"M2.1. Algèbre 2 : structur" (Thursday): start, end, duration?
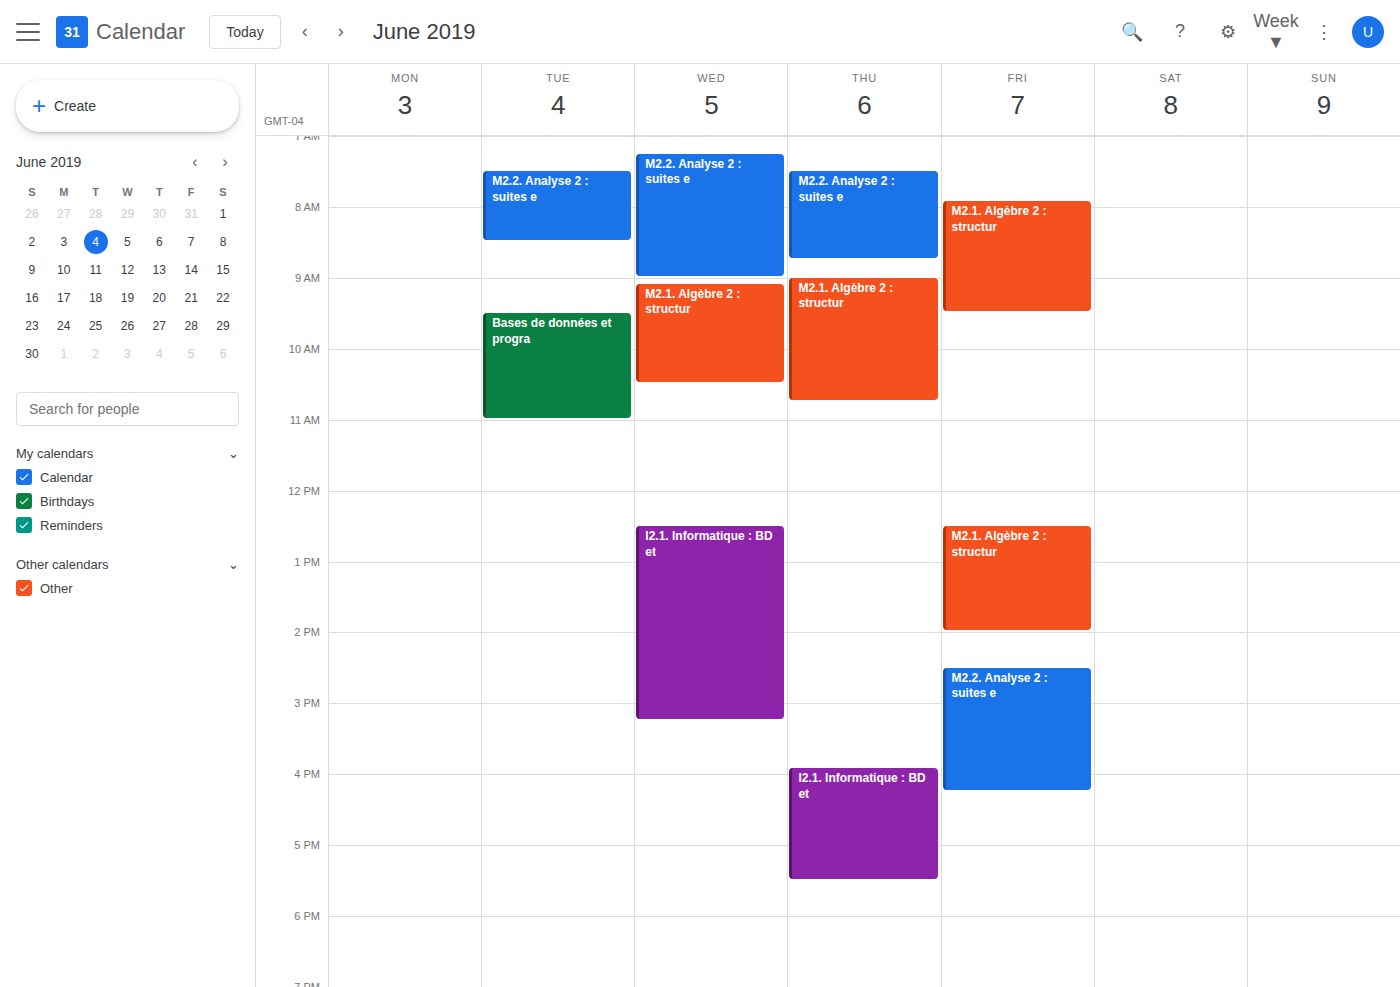
9:00 AM to 10:45 AM, 1 hour 45 minutes